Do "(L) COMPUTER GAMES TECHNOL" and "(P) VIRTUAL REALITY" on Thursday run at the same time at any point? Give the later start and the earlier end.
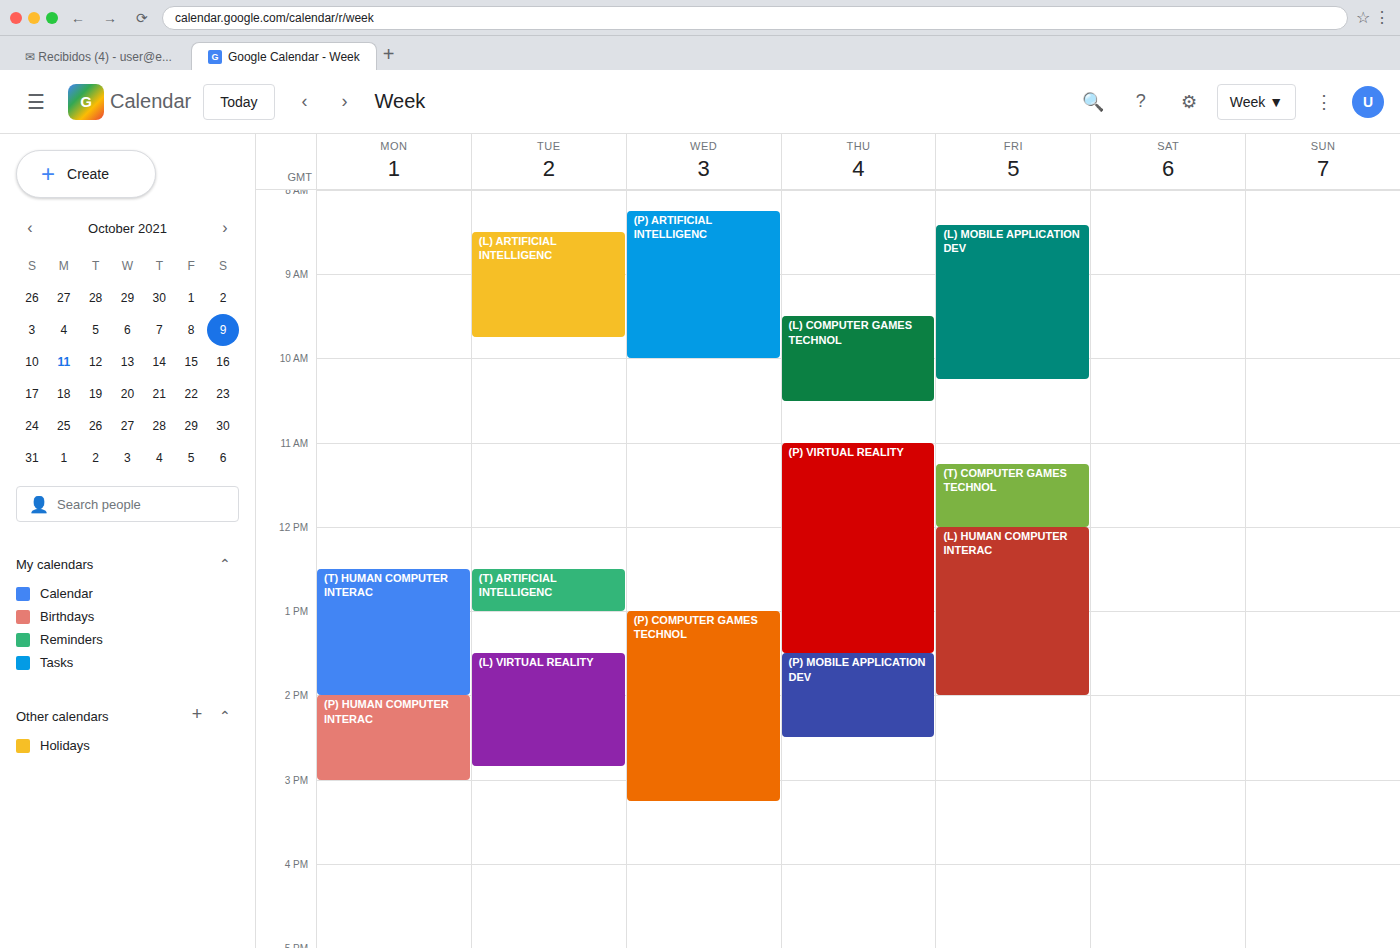
"(L) COMPUTER GAMES TECHNOL" ends at 10:30 AM and "(P) VIRTUAL REALITY" starts at 11:00 AM -- no overlap.